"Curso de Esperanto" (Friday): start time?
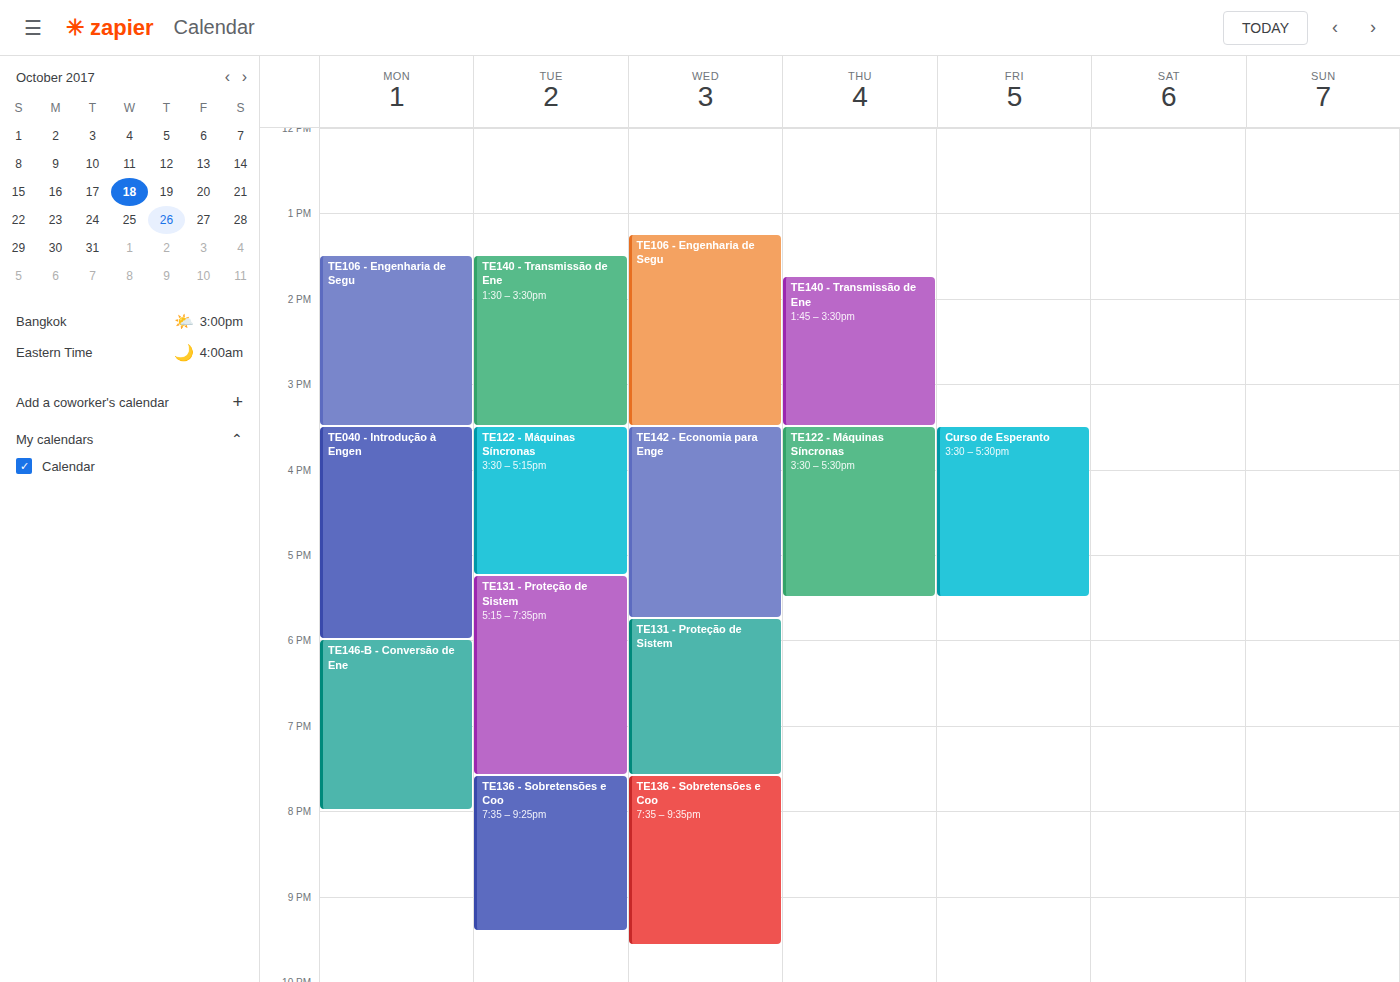
3:30 PM